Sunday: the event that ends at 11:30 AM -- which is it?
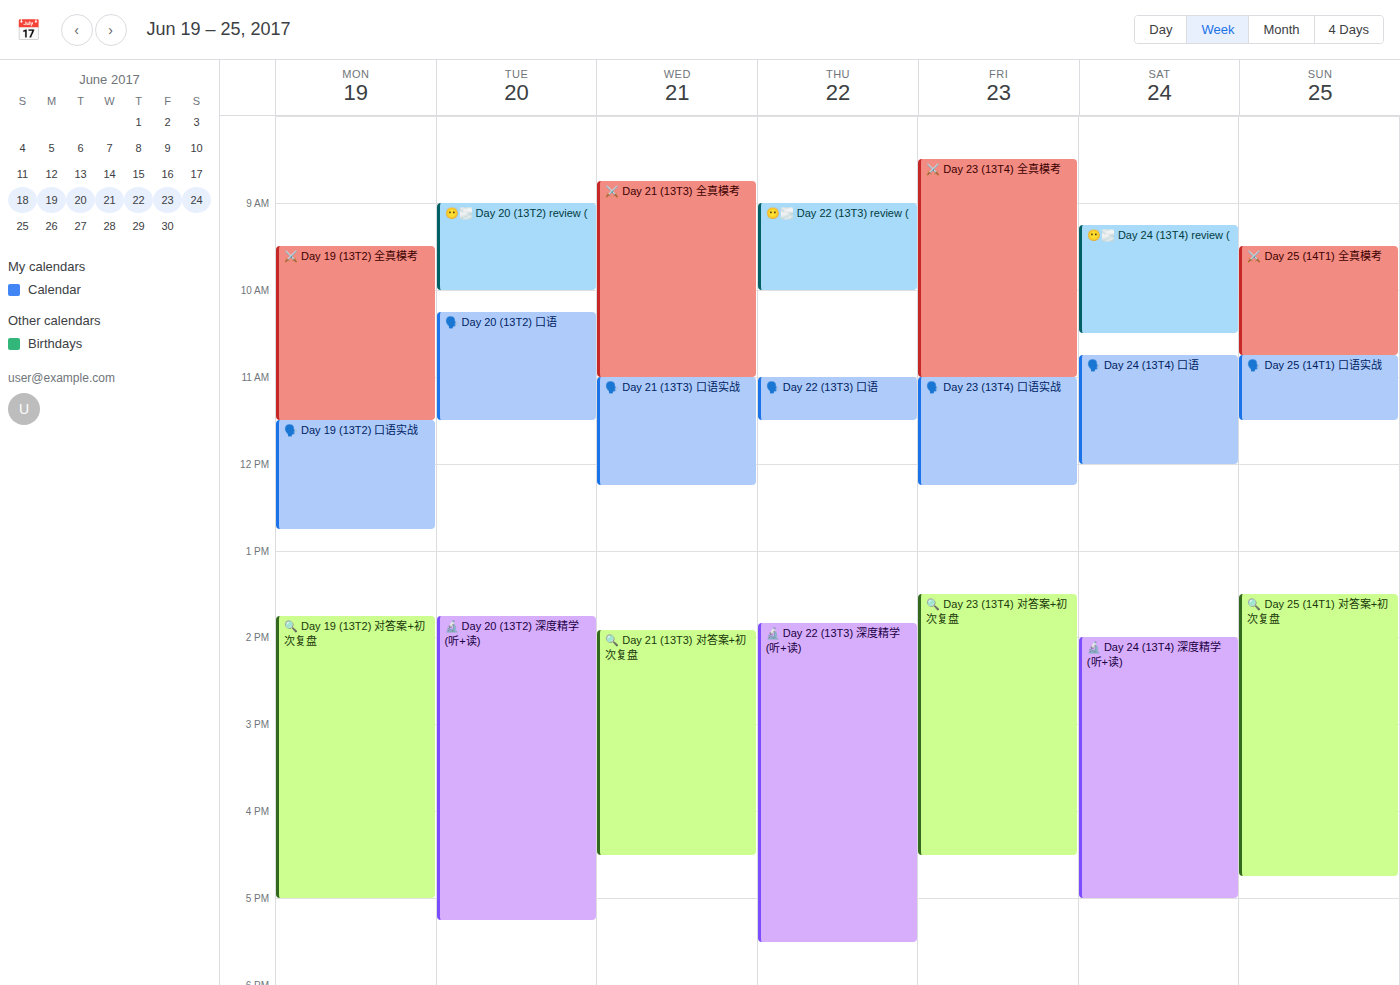
"🗣️ Day 25 (14T1) 口语实战"